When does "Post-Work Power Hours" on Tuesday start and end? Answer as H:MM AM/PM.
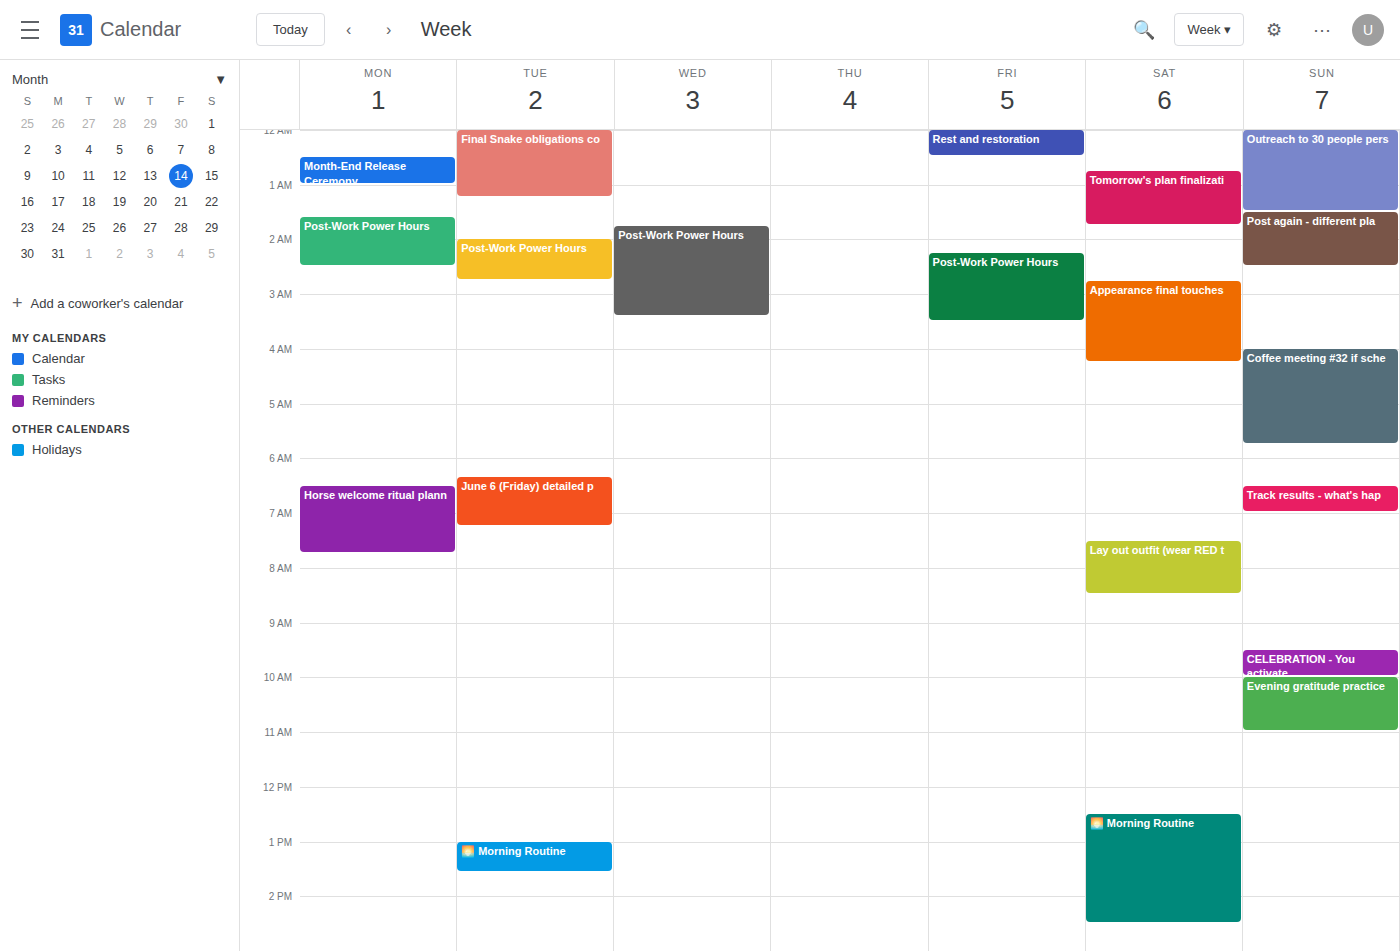
2:00 AM to 2:45 AM